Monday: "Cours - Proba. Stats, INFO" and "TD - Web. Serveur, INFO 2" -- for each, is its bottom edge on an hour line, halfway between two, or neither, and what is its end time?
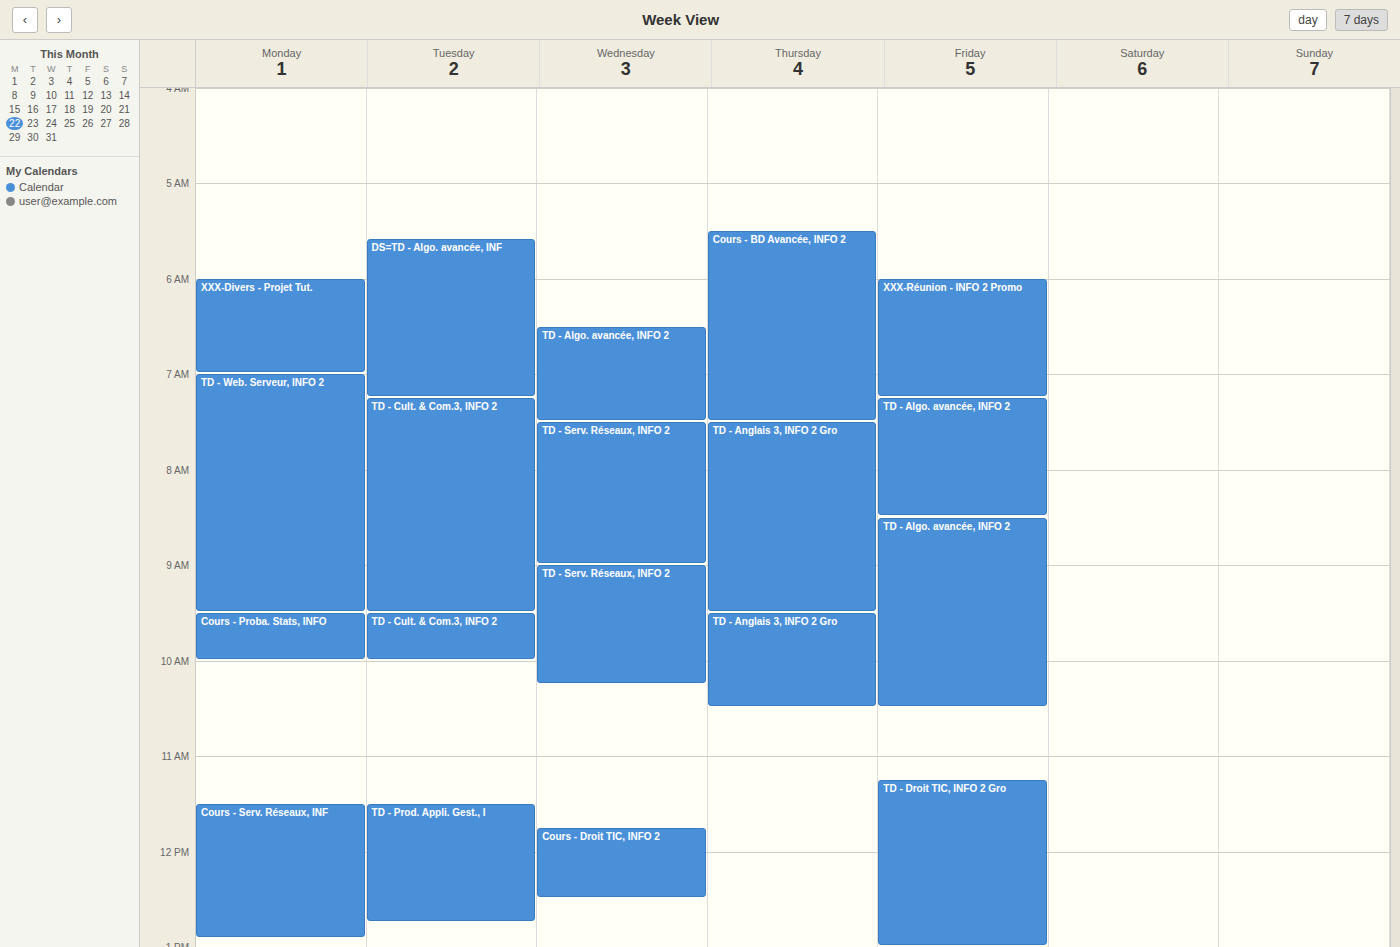
"Cours - Proba. Stats, INFO": 10:00 AM, exactly on the 10 AM line. "TD - Web. Serveur, INFO 2": 9:30 AM, halfway between the 9 AM and 10 AM lines.